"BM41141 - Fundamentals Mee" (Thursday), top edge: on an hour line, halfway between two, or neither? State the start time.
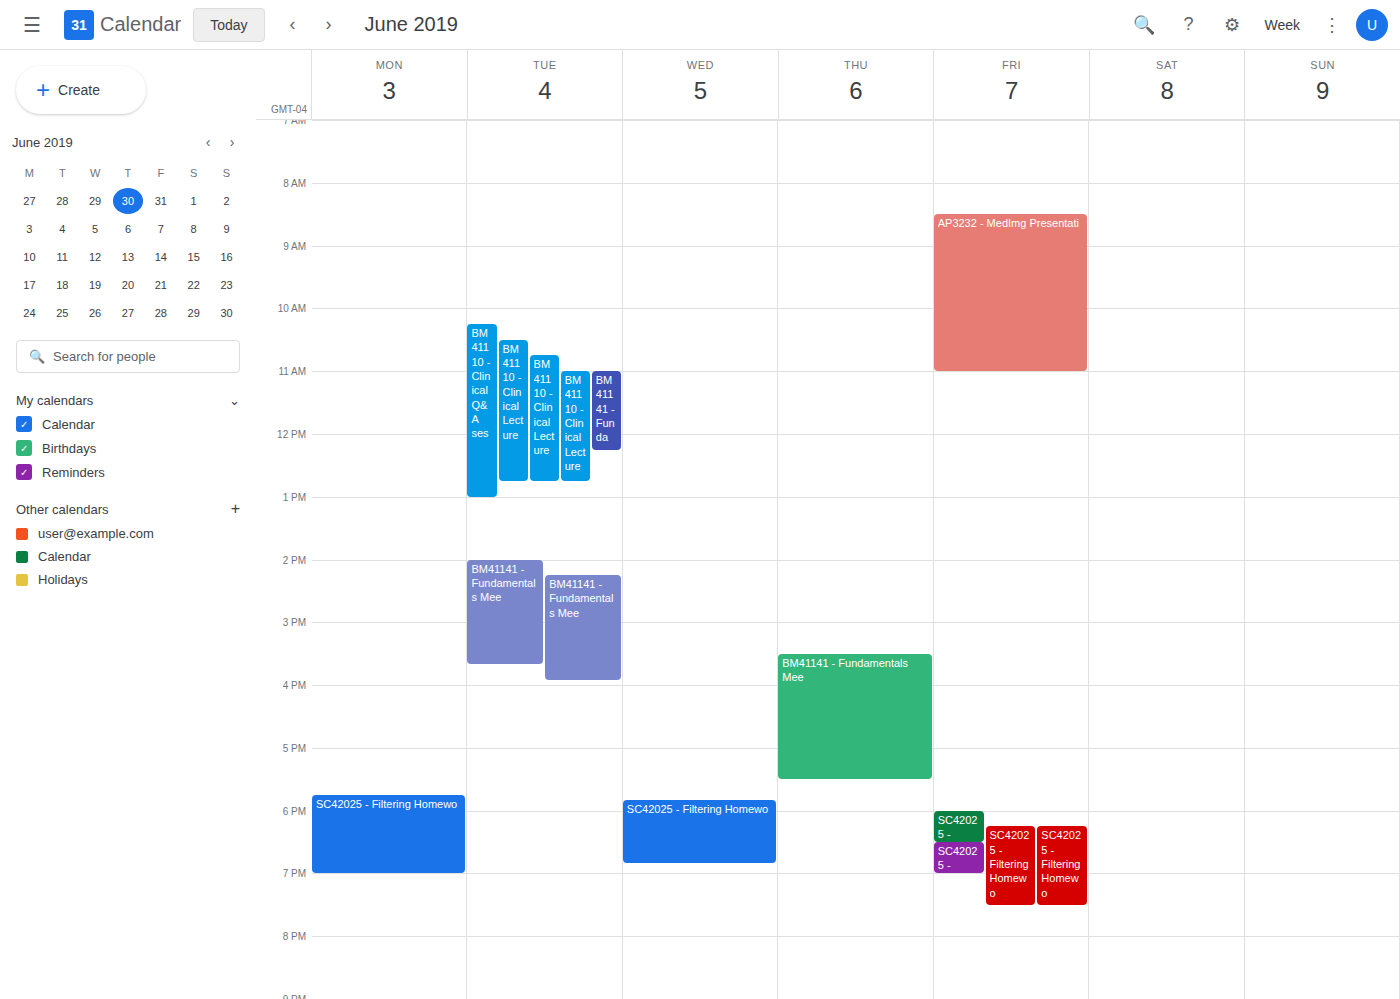
3:30 PM -- halfway between the 3 PM and 4 PM lines.